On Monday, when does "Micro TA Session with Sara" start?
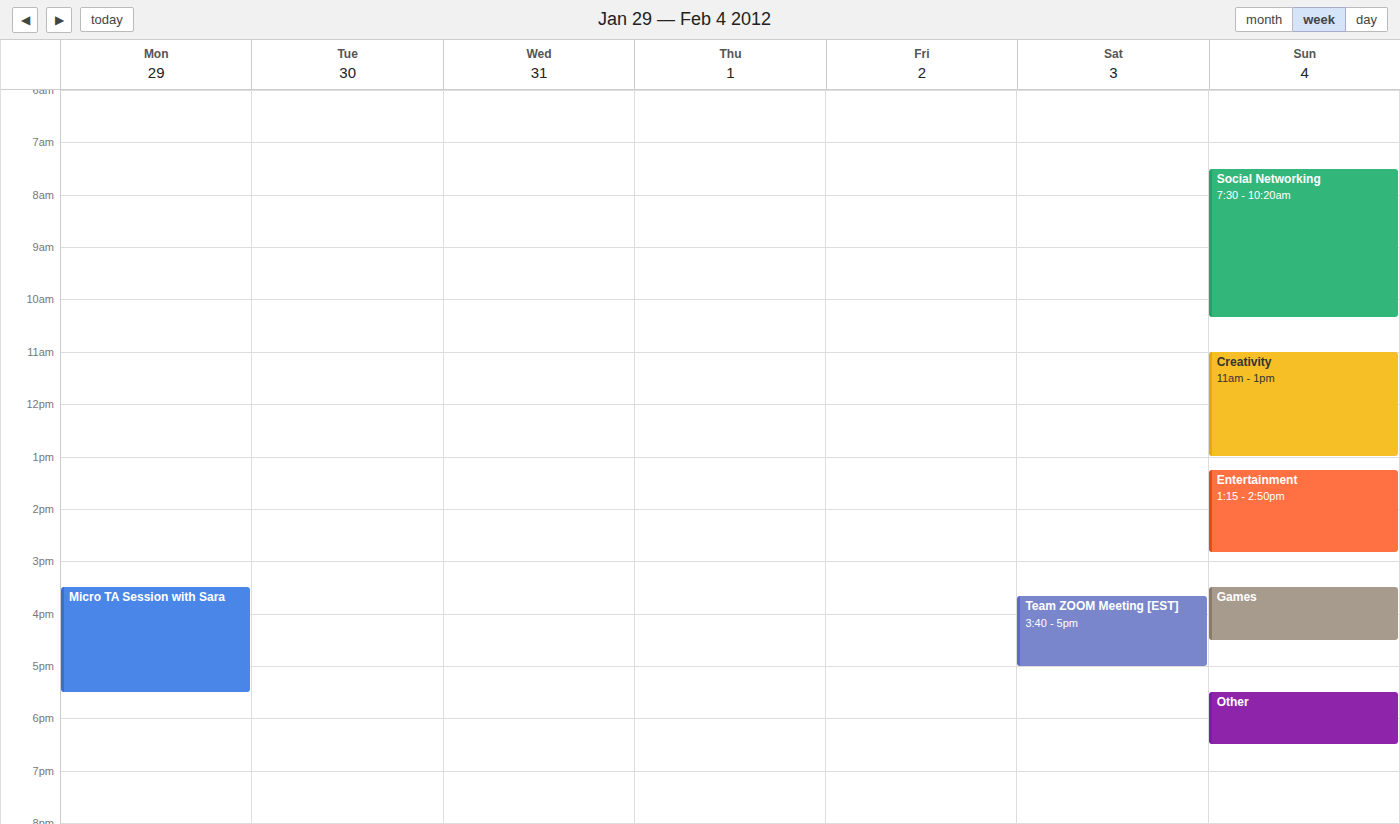
15:30